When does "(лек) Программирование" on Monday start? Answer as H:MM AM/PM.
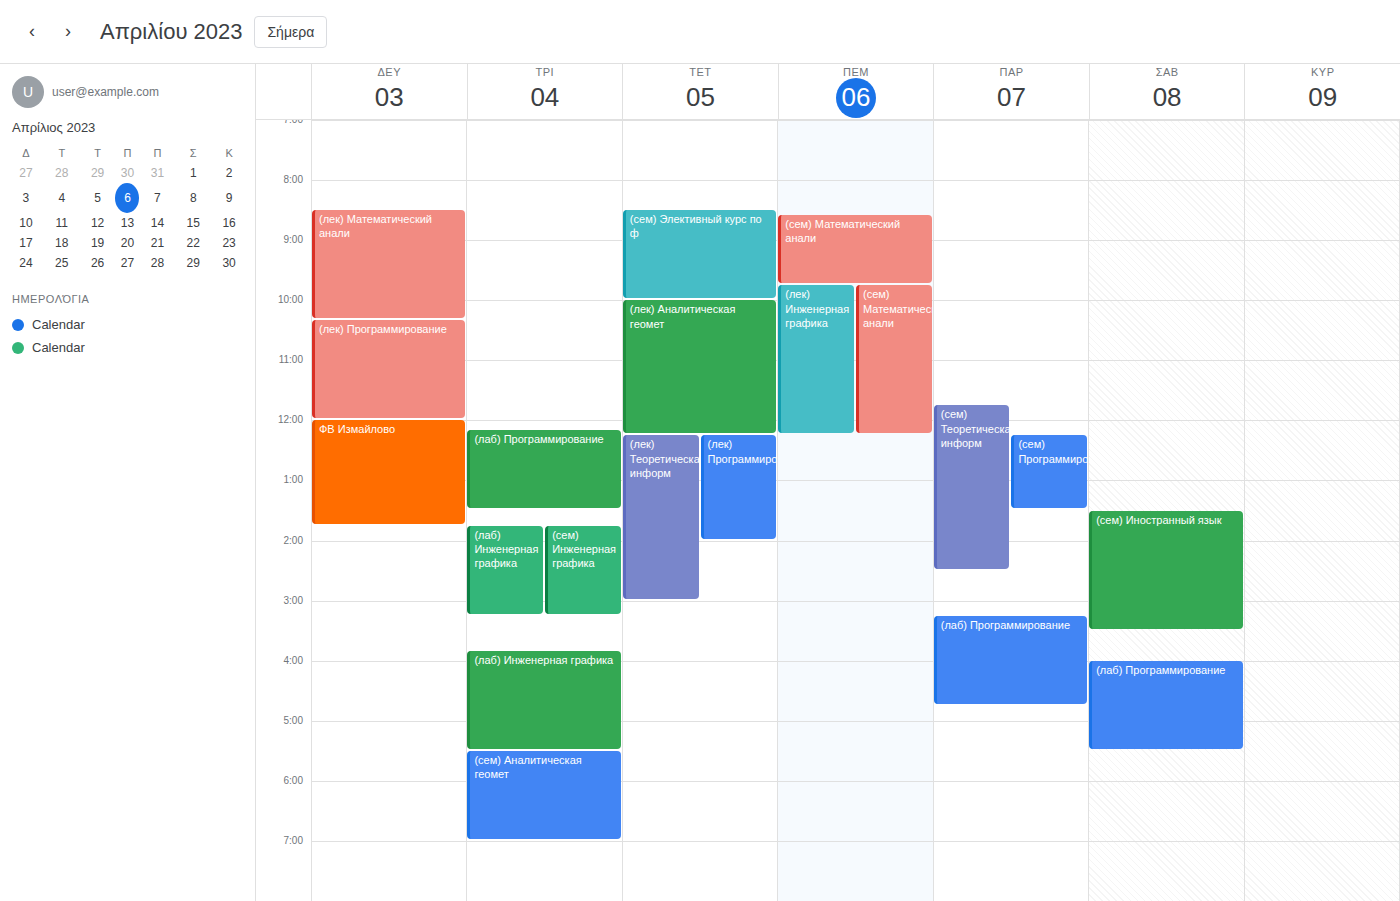
10:20 AM